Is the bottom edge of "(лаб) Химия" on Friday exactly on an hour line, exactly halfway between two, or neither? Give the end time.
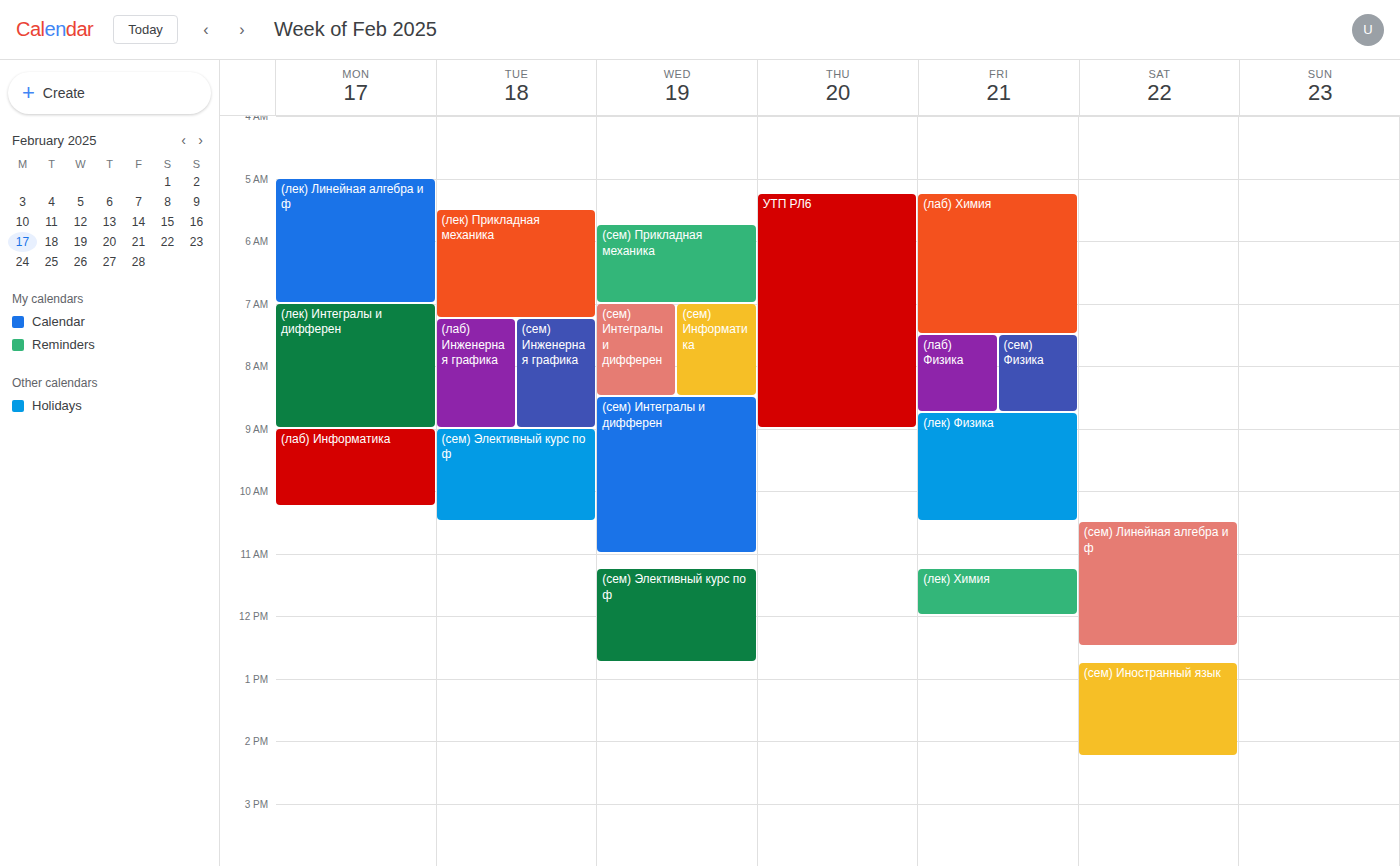
7:30 AM -- halfway between the 7 AM and 8 AM lines.